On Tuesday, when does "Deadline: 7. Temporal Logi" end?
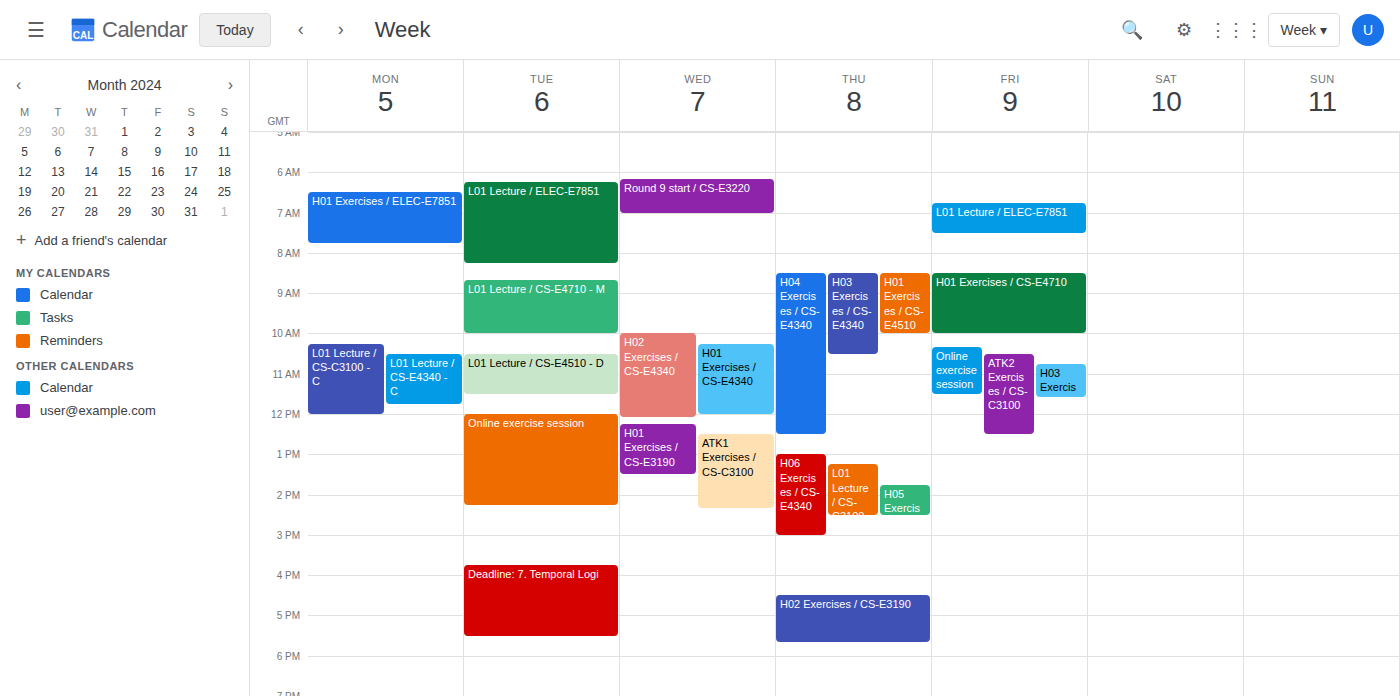
5:30 PM